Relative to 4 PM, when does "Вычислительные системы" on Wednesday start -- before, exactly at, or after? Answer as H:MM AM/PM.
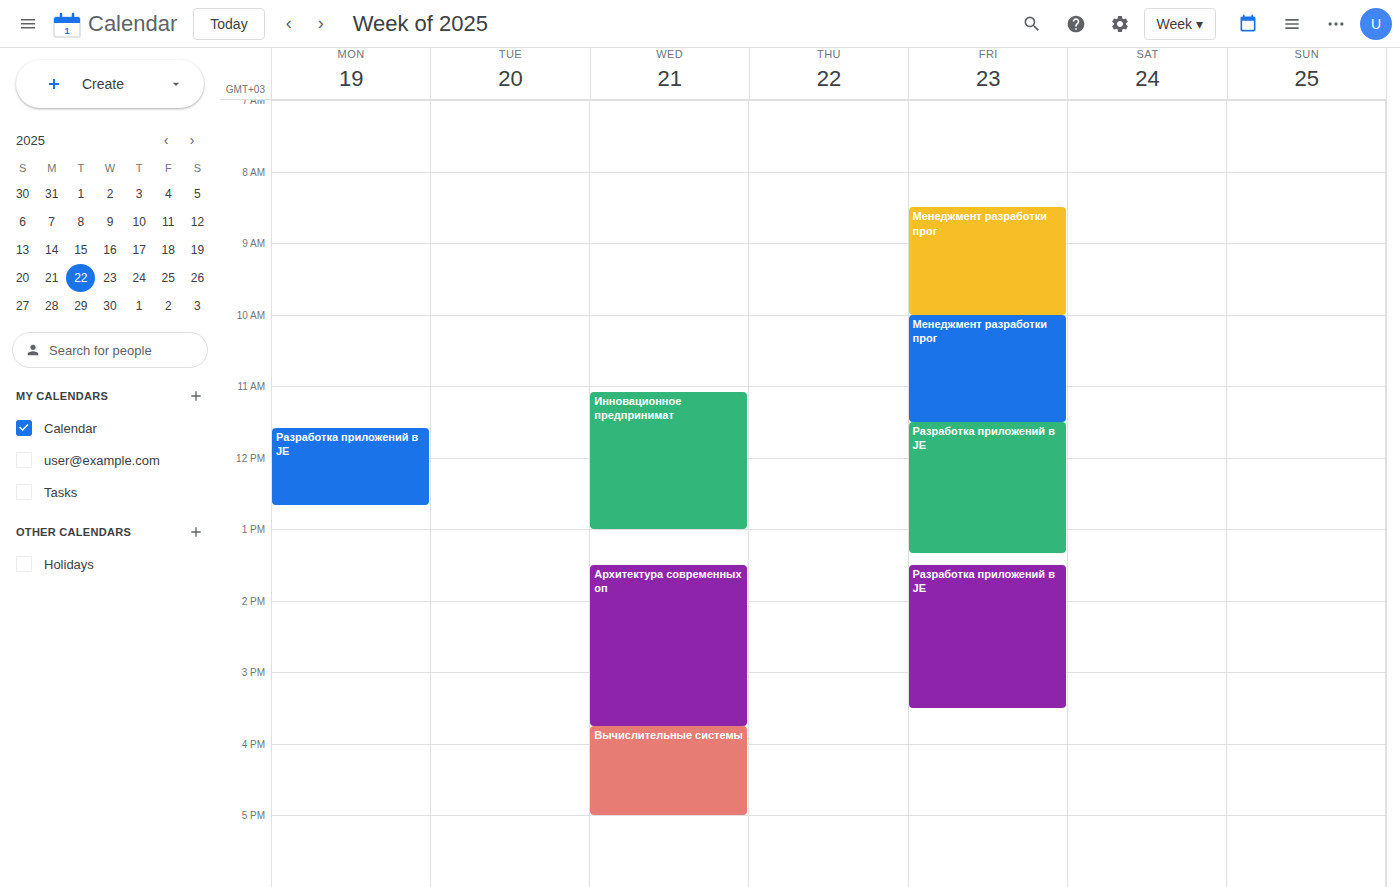
3:45 PM -- before 4 PM, 15 minutes above the 4 PM line.